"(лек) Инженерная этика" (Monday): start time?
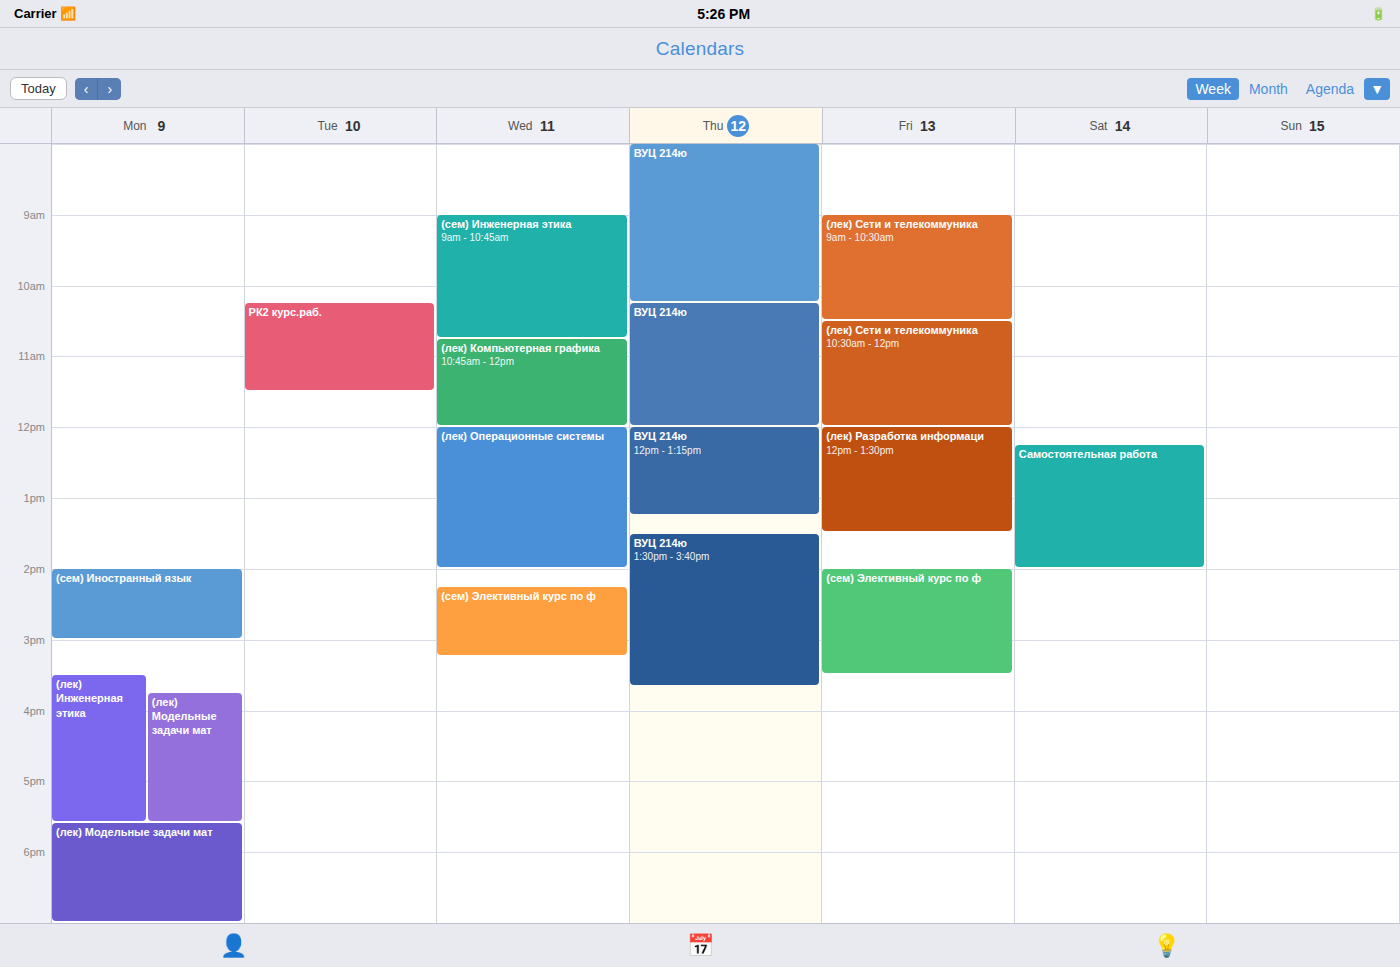
3:30 PM